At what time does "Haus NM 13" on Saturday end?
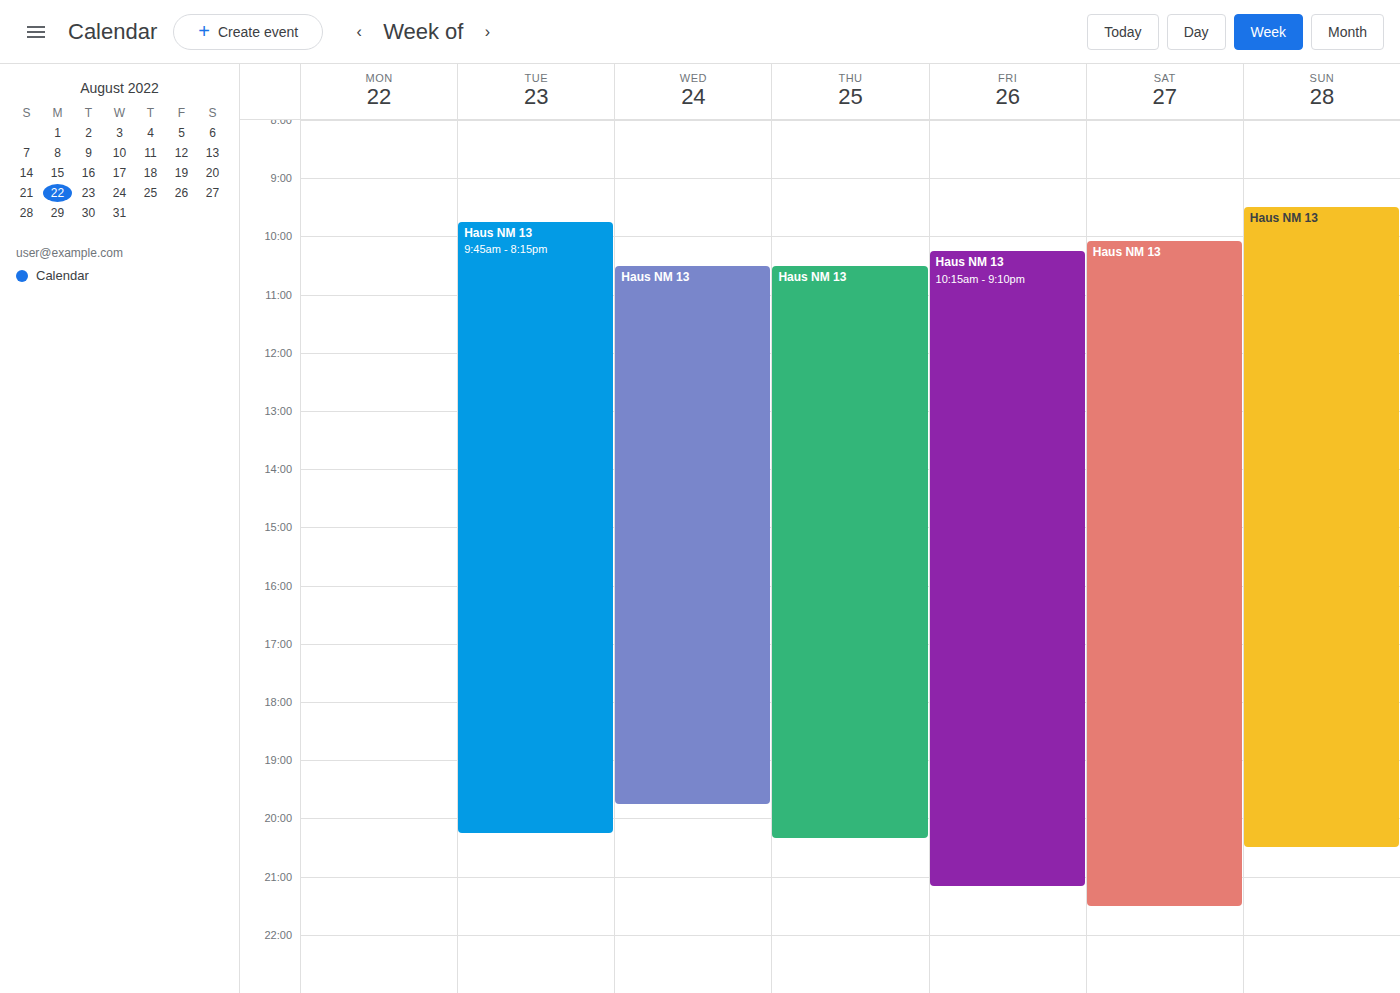
9:30 PM